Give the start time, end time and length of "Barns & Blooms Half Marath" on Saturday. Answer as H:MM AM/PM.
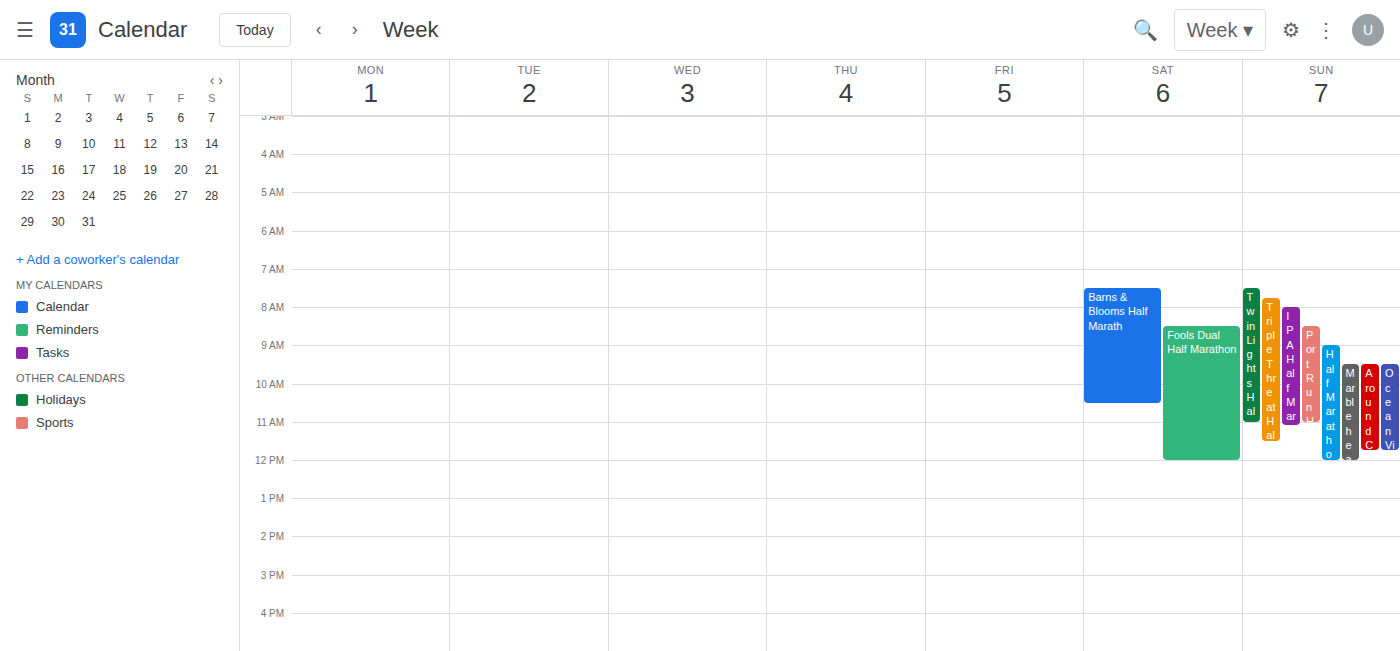
7:30 AM to 10:30 AM, 3 hours